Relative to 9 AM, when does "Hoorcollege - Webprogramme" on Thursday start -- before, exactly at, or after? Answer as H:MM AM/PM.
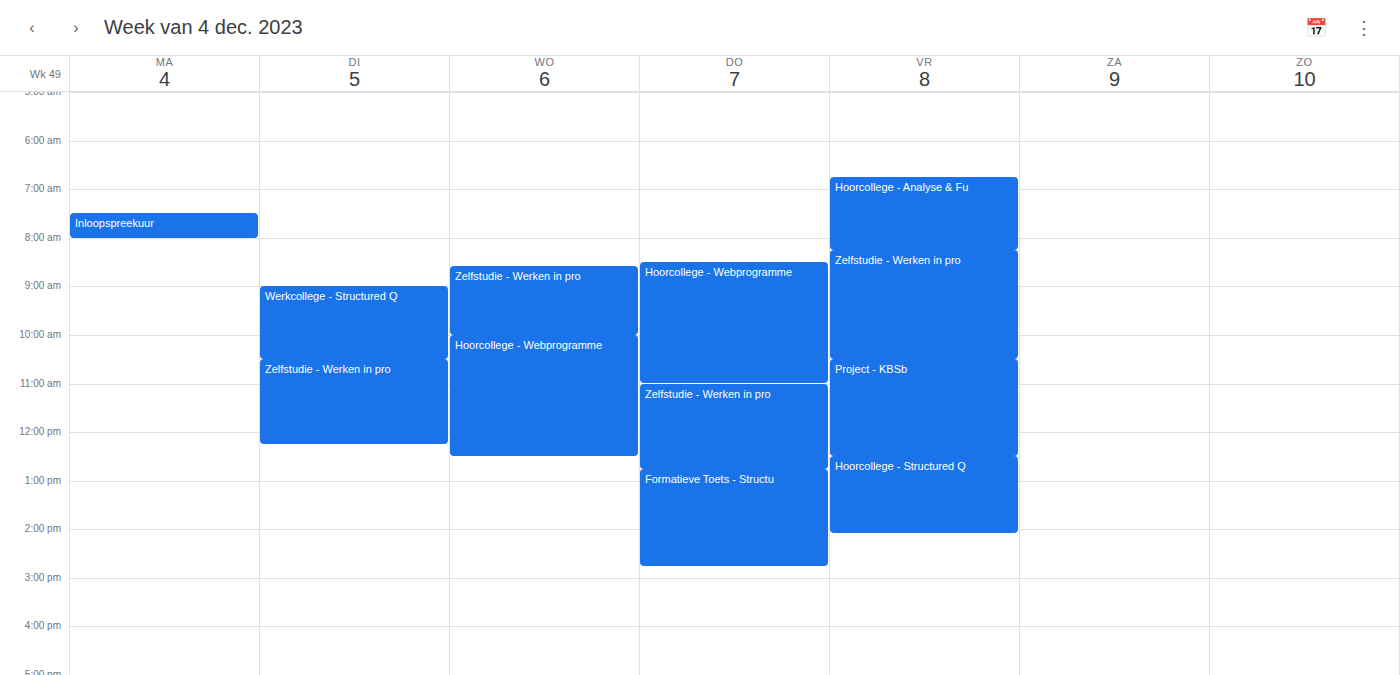
8:30 AM -- before 9 AM, 30 minutes above the 9 AM line.